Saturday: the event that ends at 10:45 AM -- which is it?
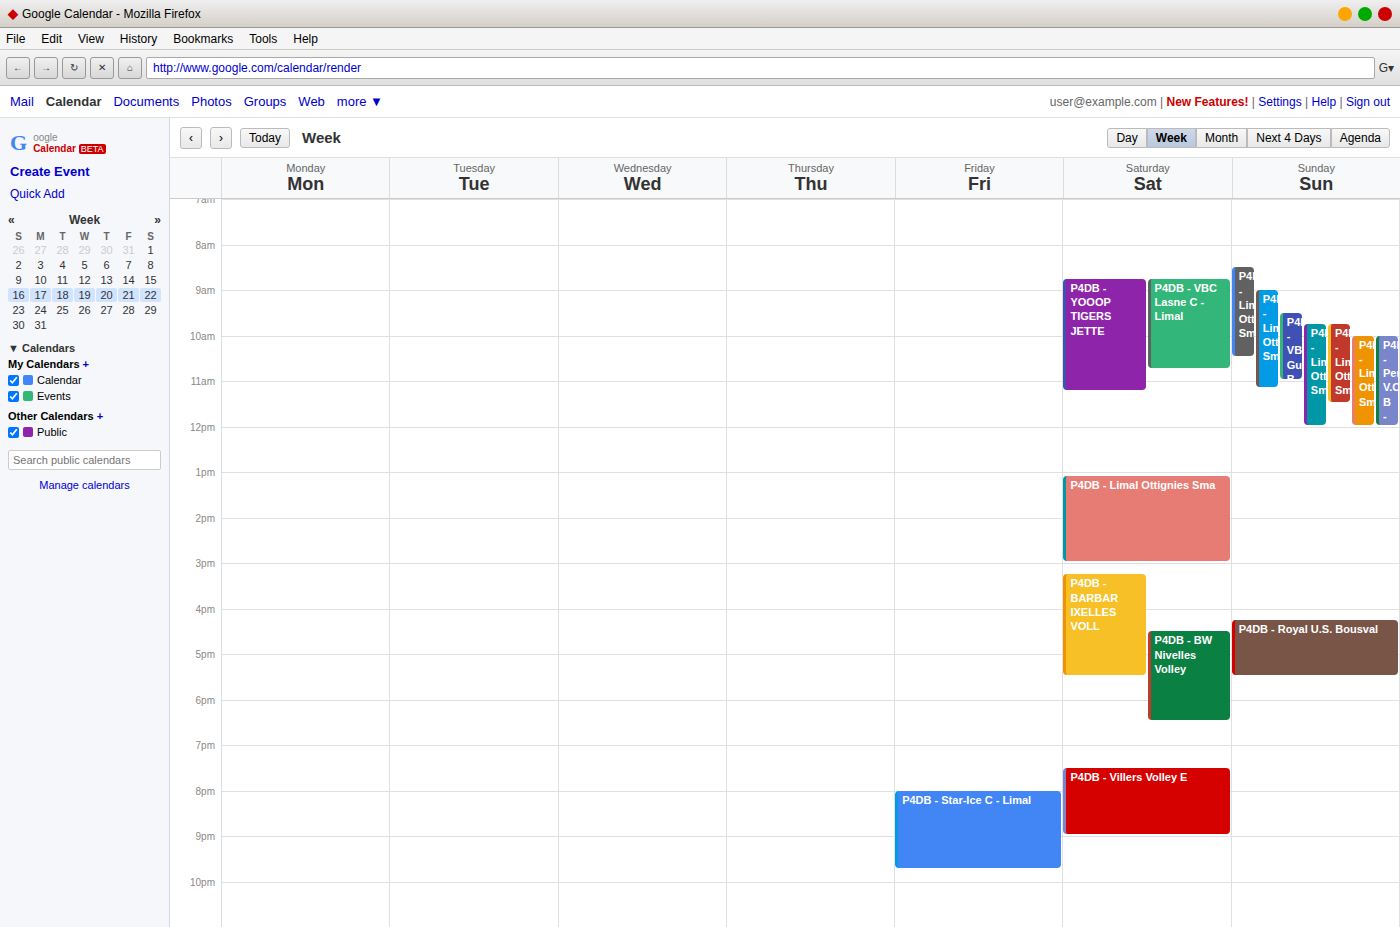
"P4DB - VBC Lasne C - Limal"